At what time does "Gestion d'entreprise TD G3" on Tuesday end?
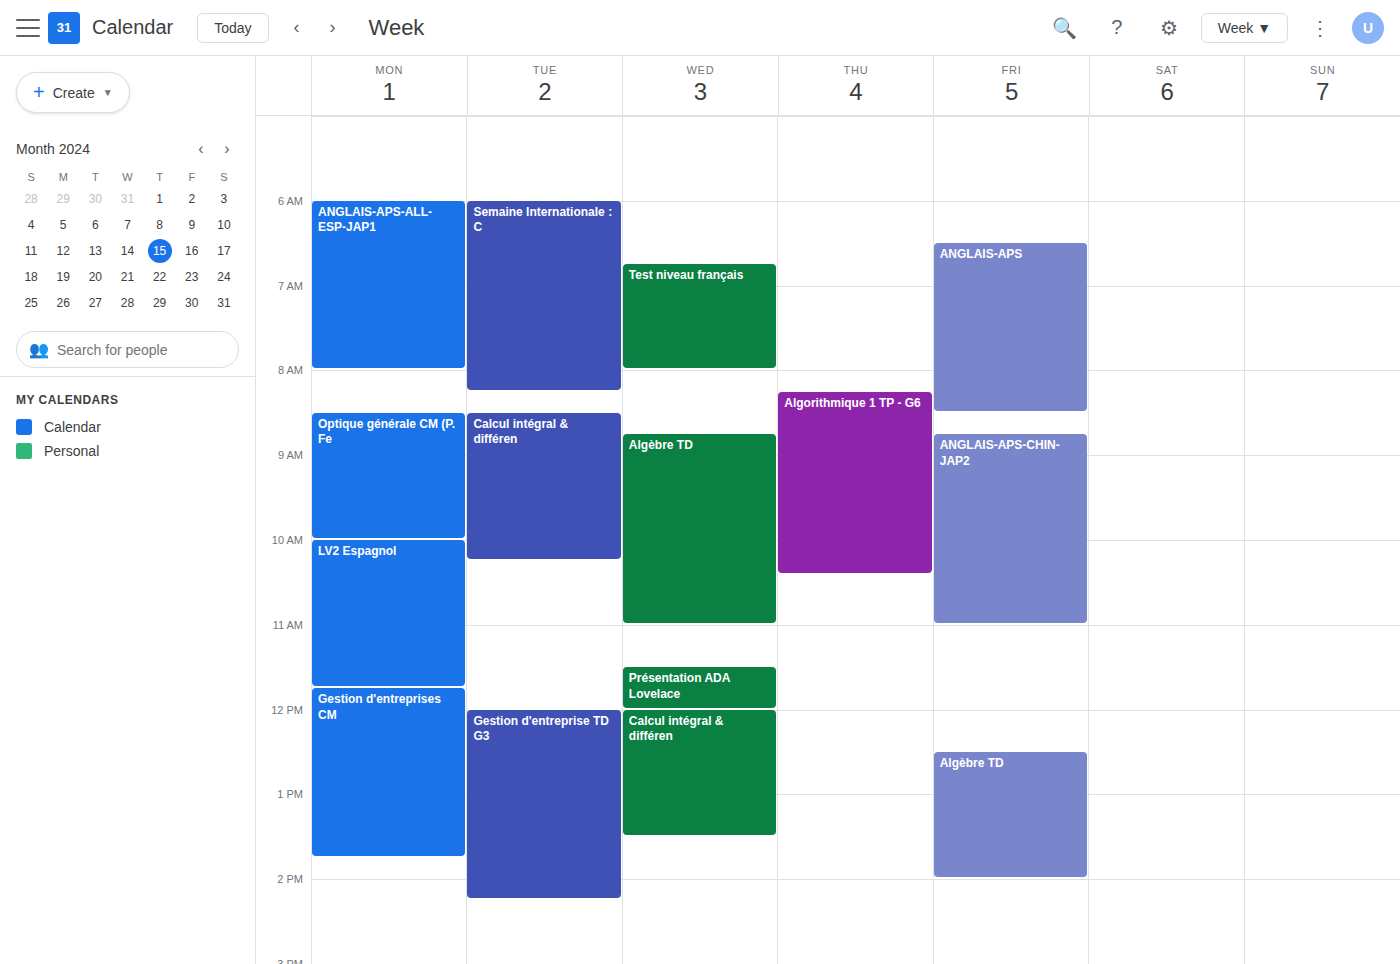
14:15